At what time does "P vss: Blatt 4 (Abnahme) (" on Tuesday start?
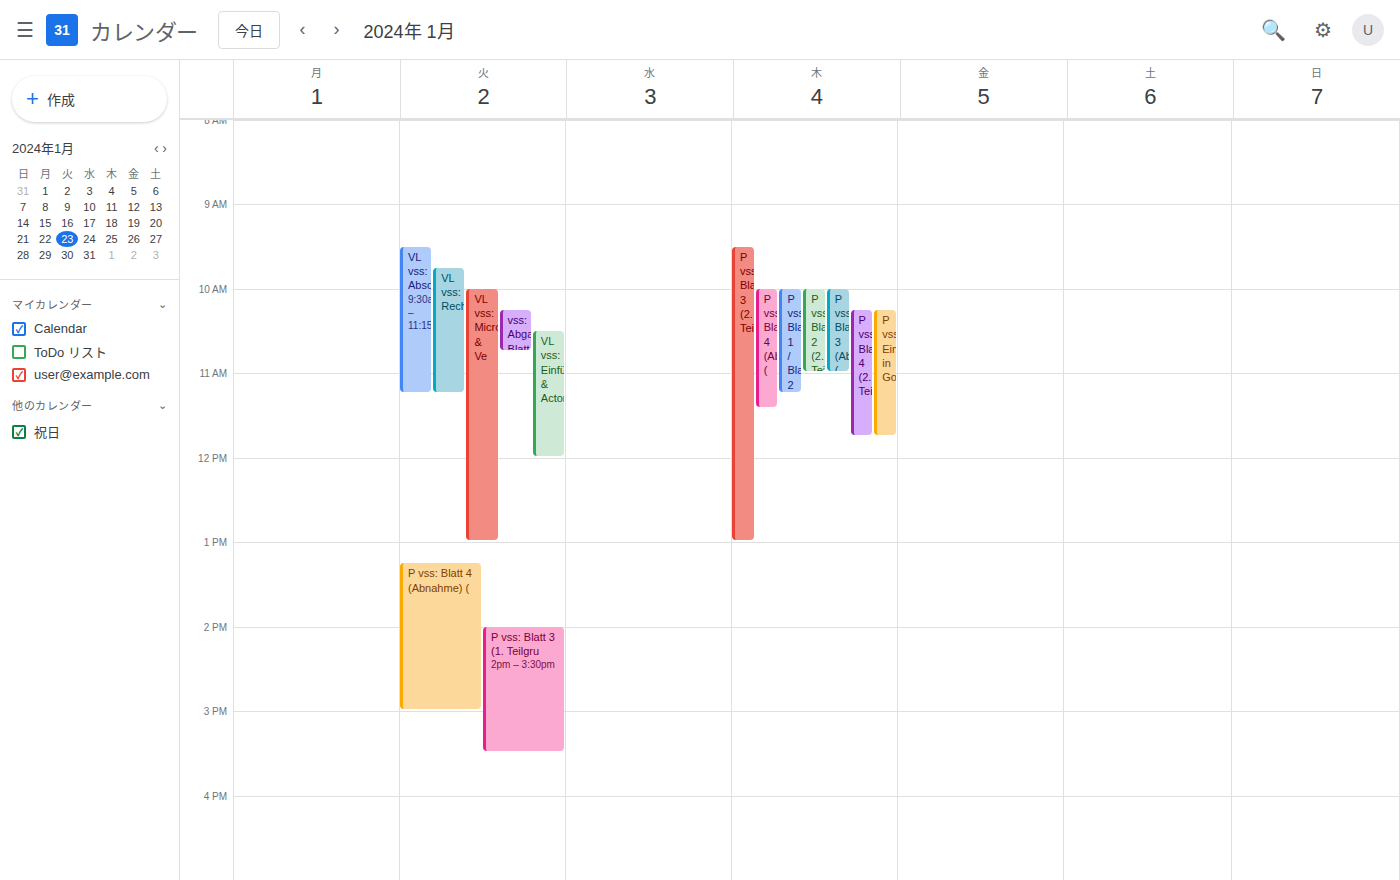
1:15 PM